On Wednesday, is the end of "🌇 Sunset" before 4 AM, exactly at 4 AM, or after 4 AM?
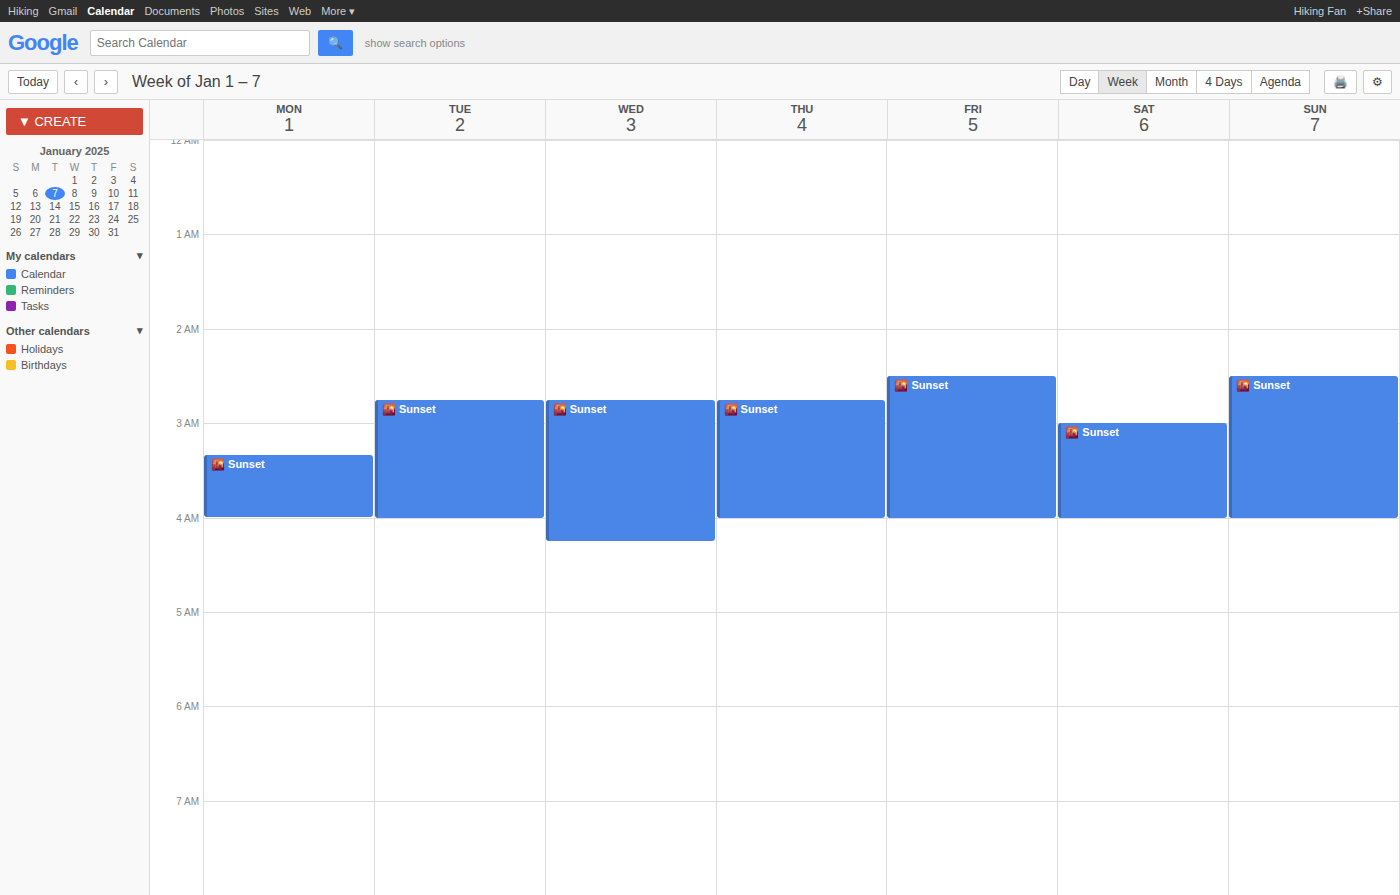
4:15 AM -- after 4 AM, 15 minutes below the 4 AM line.